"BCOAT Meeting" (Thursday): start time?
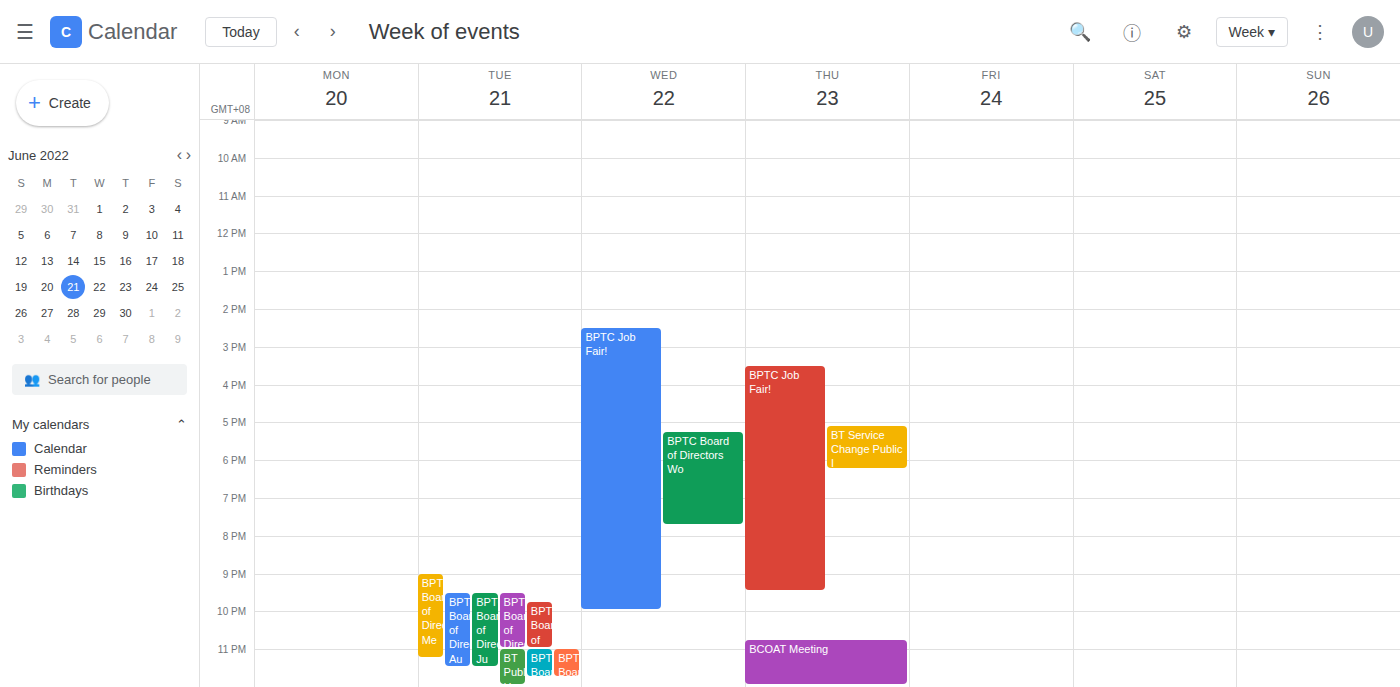
10:45 PM